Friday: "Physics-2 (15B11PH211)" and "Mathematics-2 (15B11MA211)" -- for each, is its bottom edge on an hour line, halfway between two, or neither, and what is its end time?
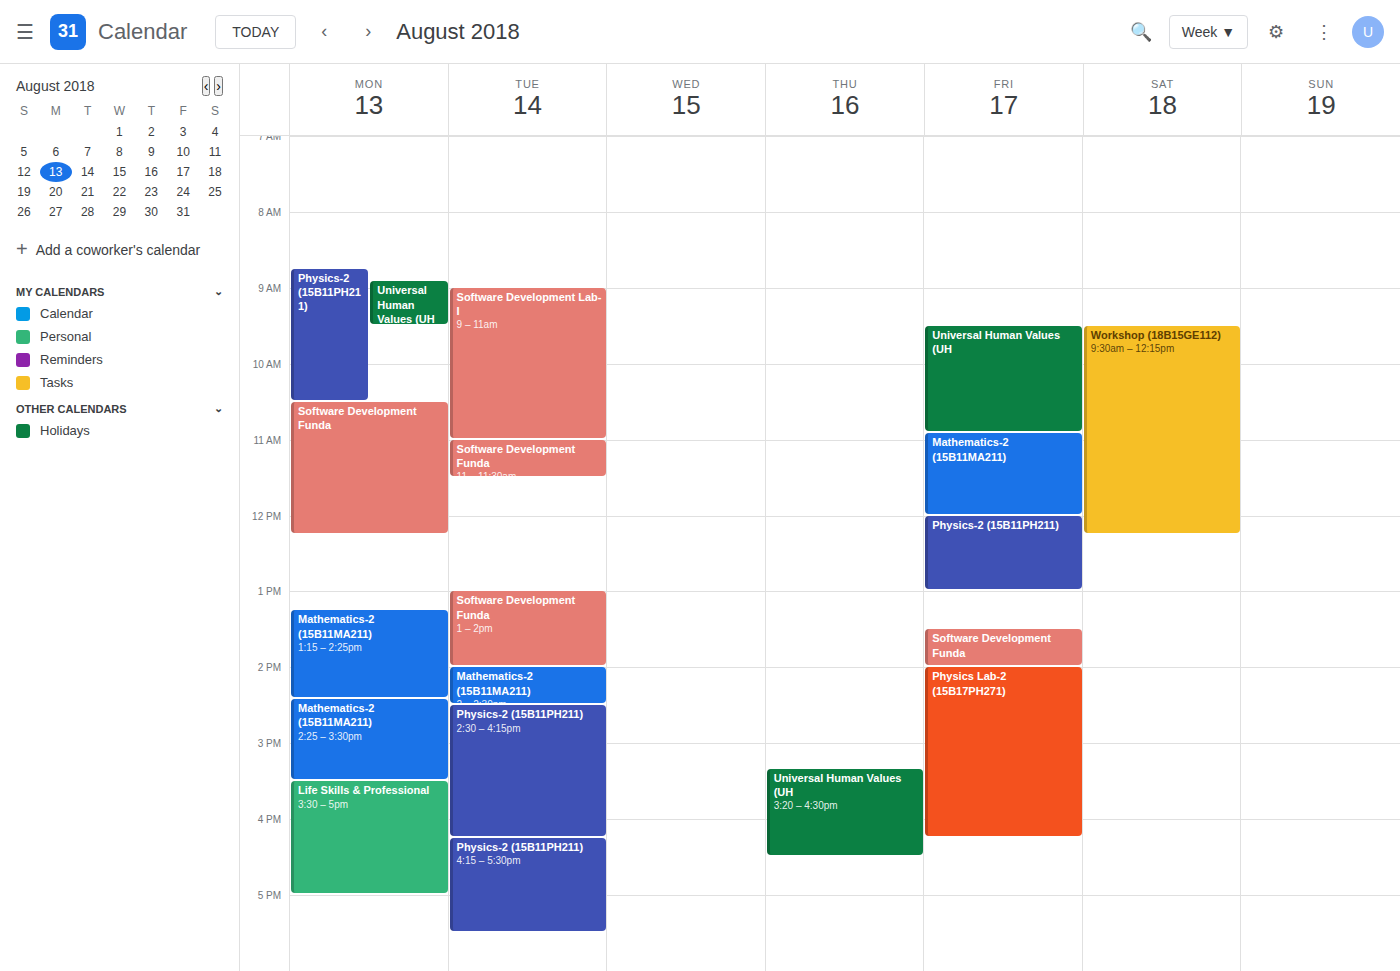
"Physics-2 (15B11PH211)": 1:00 PM, exactly on the 1 PM line. "Mathematics-2 (15B11MA211)": 12:00 PM, exactly on the 12 PM line.